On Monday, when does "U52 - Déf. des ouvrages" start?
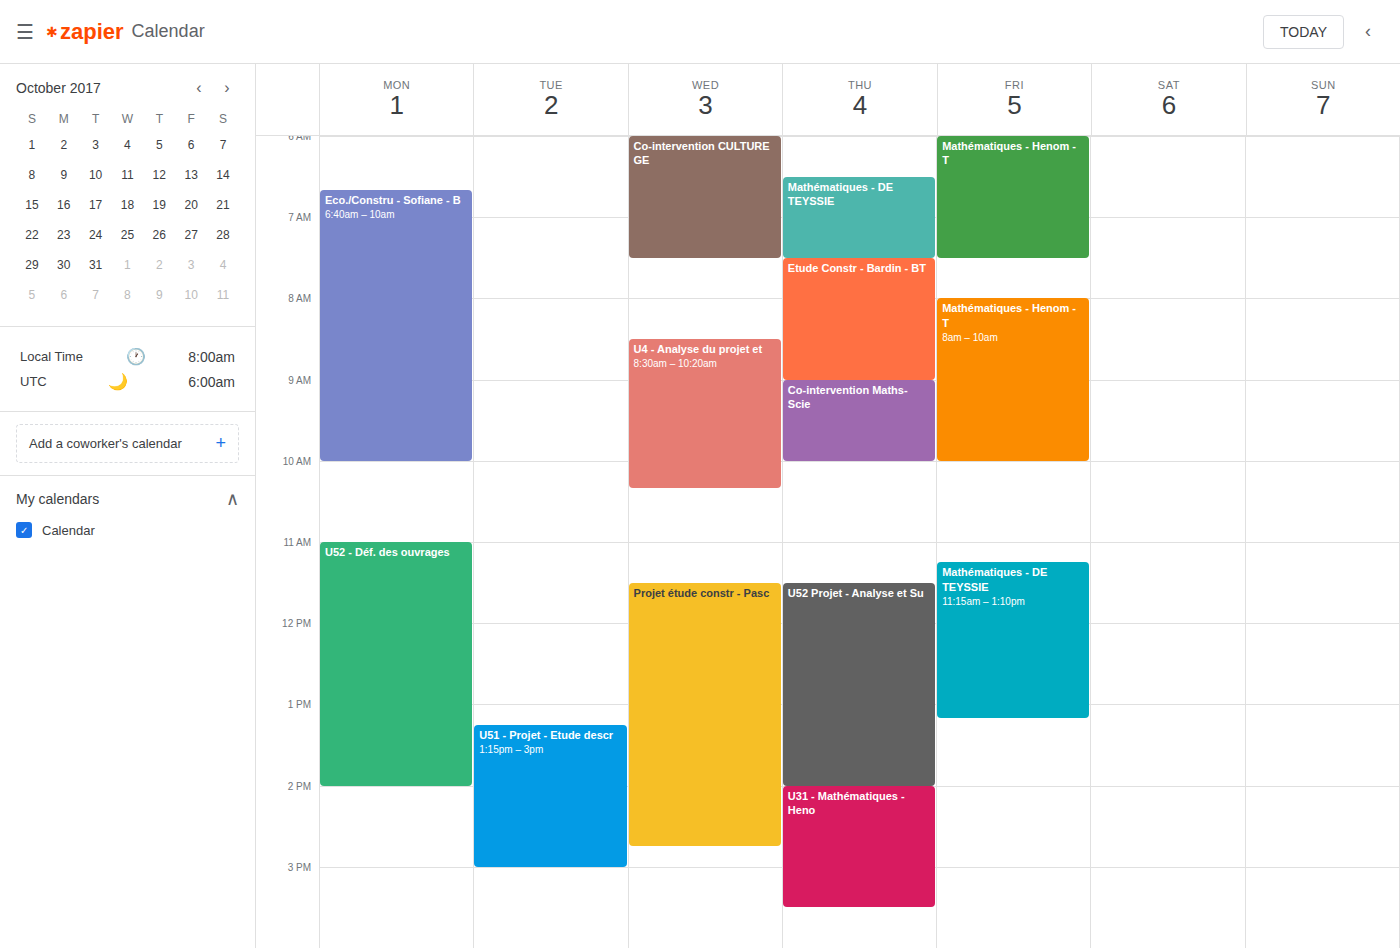
11:00 AM